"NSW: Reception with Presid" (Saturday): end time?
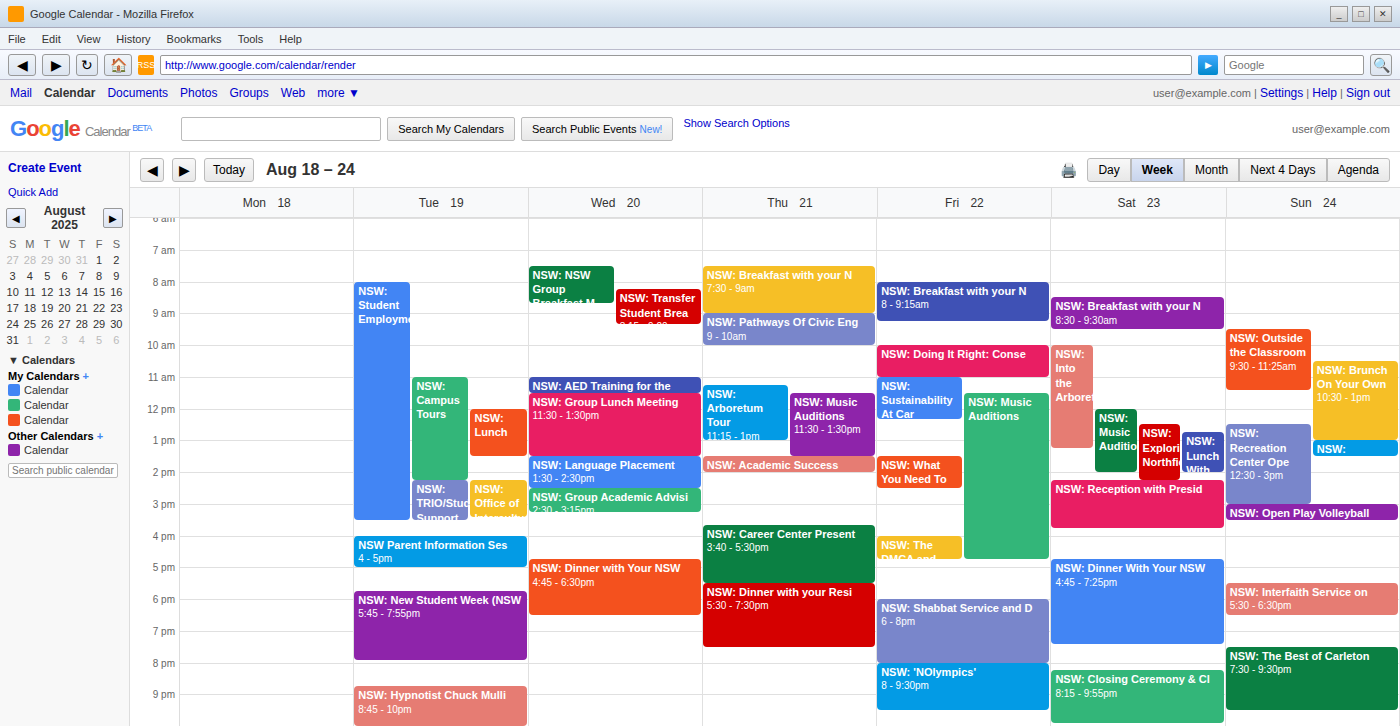
3:45 PM